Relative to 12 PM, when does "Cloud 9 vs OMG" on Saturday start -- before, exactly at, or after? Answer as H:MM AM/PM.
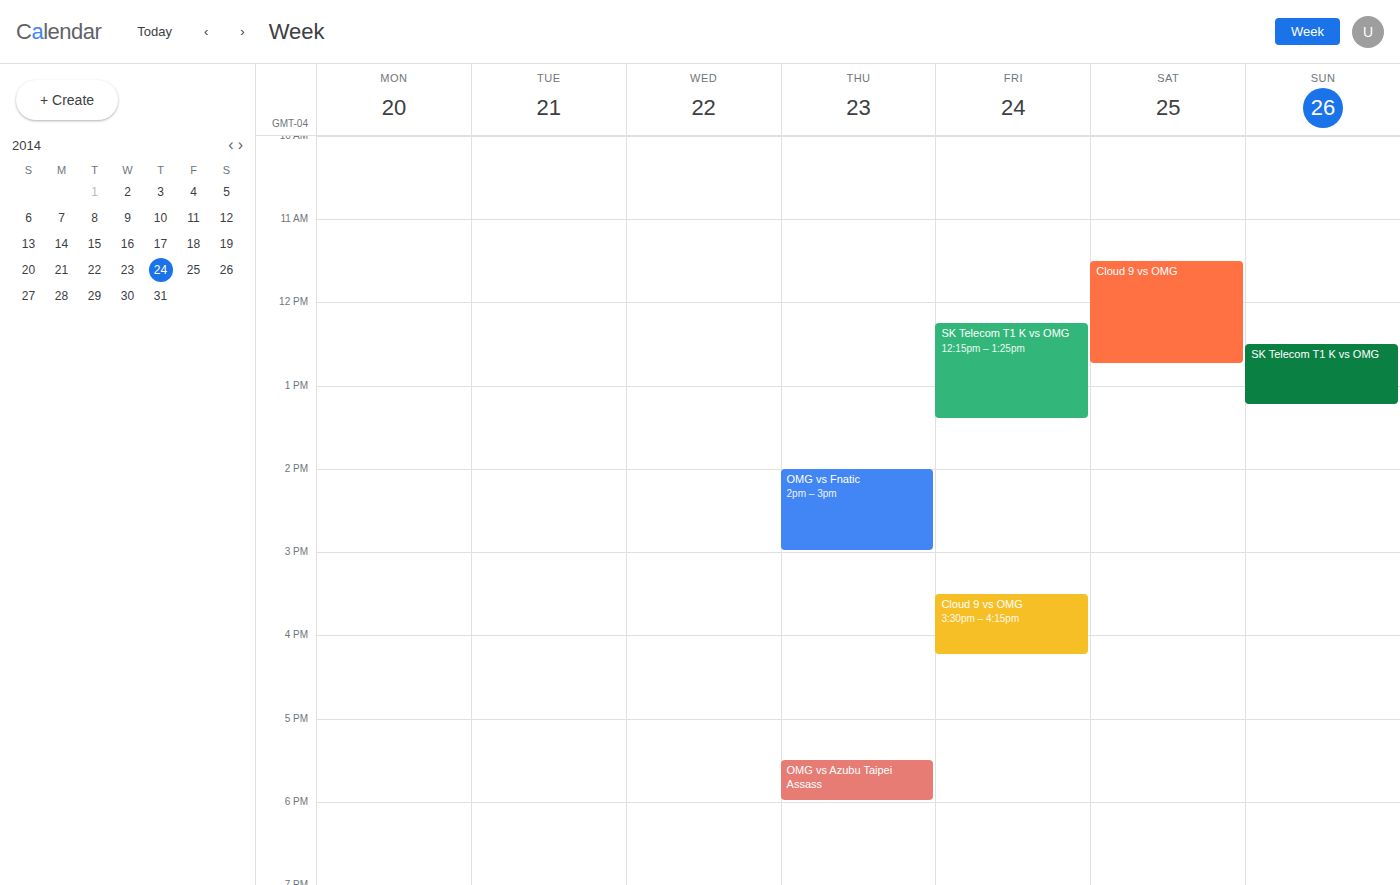
11:30 AM -- before 12 PM, 30 minutes above the 12 PM line.